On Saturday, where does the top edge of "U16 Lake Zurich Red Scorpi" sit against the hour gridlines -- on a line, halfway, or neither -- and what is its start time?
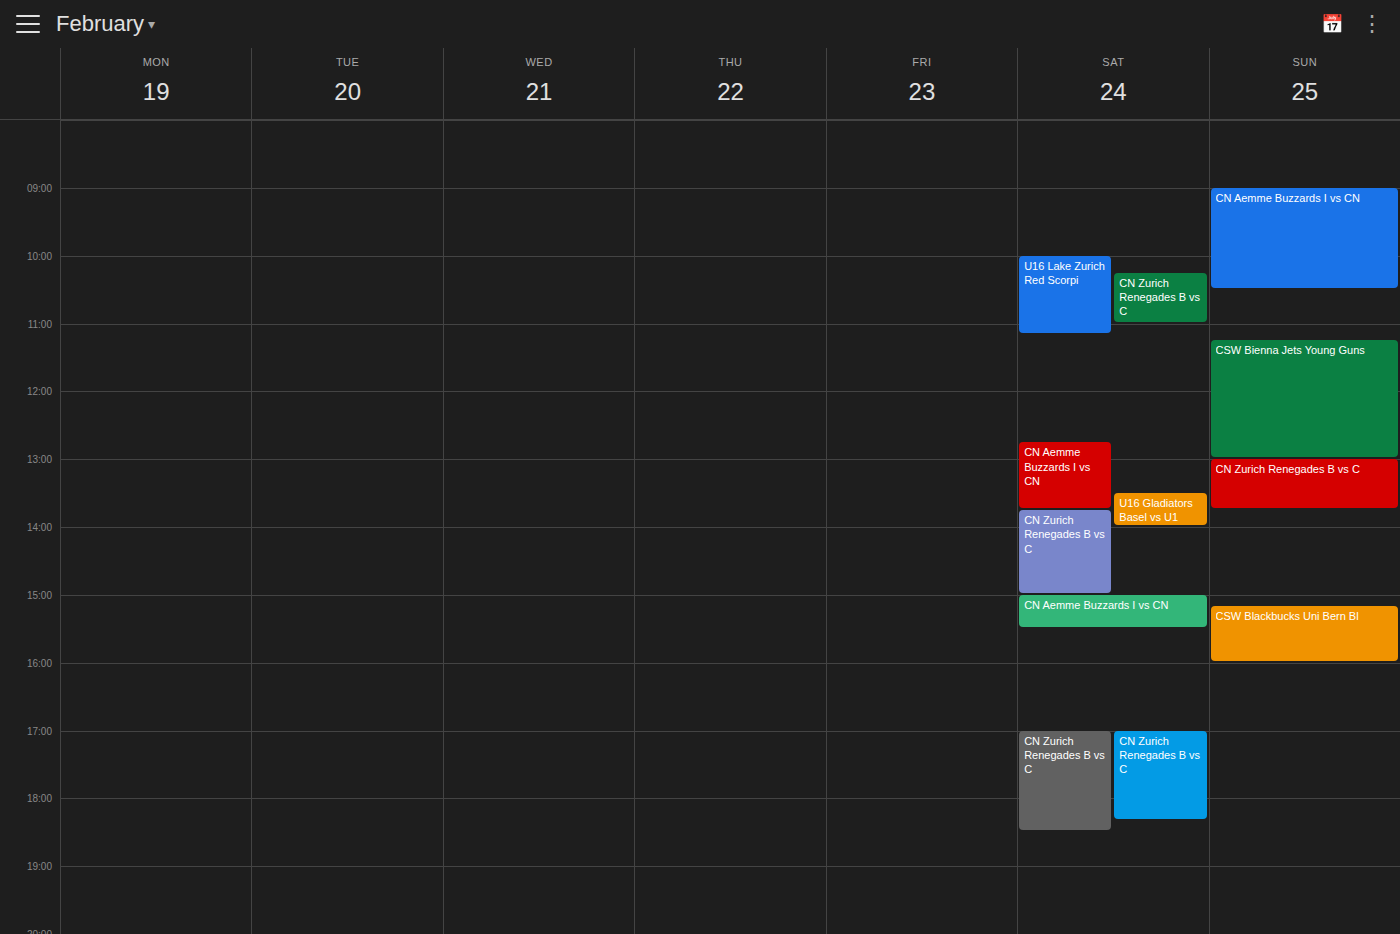
10:00 AM -- exactly on the 10 AM line.